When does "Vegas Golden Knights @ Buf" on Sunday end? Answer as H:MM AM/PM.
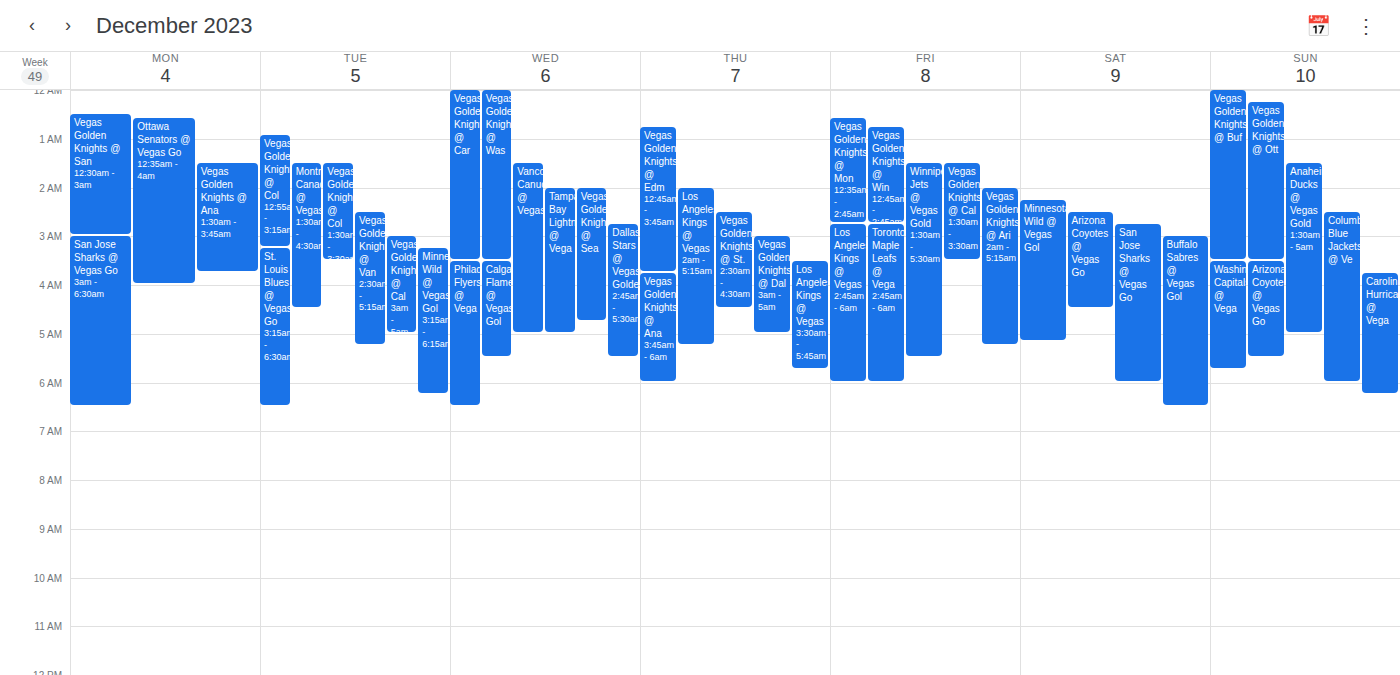
3:30 AM